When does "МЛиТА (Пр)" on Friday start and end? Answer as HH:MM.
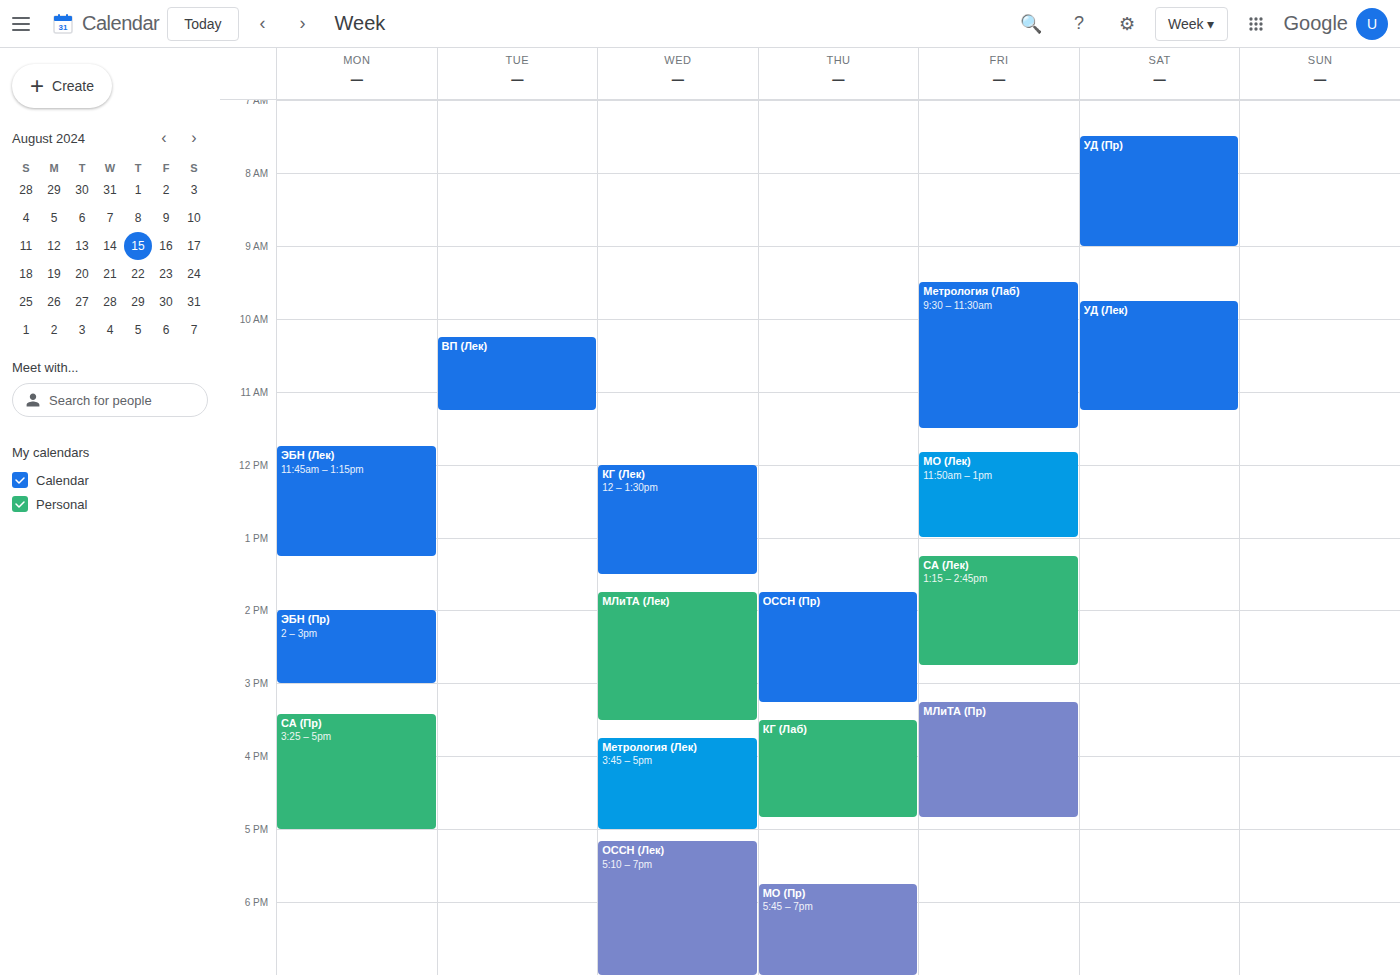
15:15 to 16:50